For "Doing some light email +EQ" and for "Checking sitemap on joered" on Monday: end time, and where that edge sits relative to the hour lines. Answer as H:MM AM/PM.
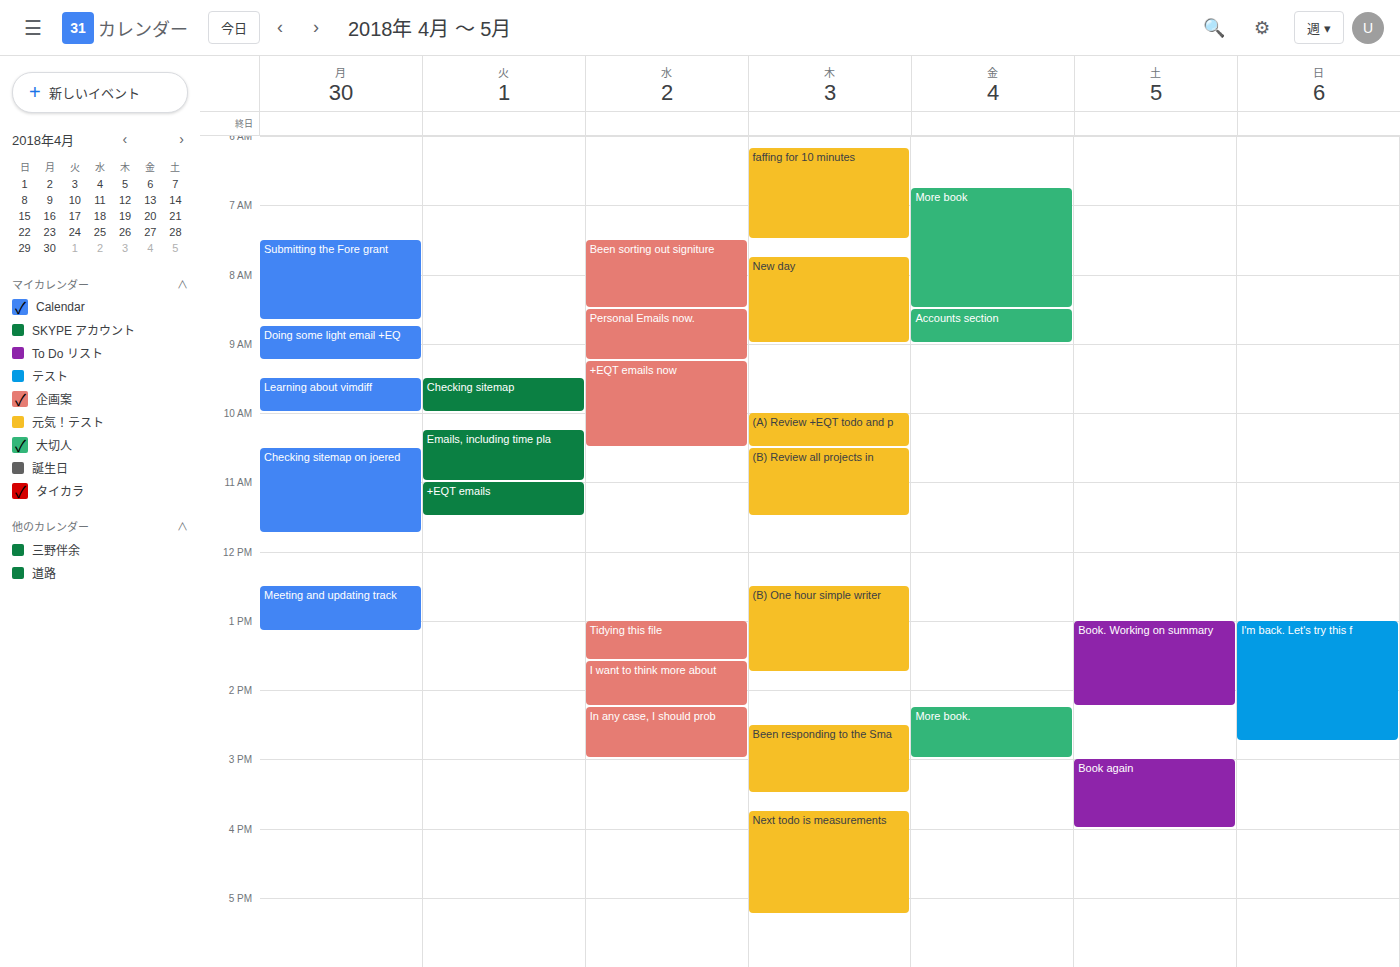
"Doing some light email +EQ": 9:15 AM, neither: a quarter of the way from the 9 AM line to the 10 AM line. "Checking sitemap on joered": 11:45 AM, neither: three quarters of the way from the 11 AM line to the 12 PM line.